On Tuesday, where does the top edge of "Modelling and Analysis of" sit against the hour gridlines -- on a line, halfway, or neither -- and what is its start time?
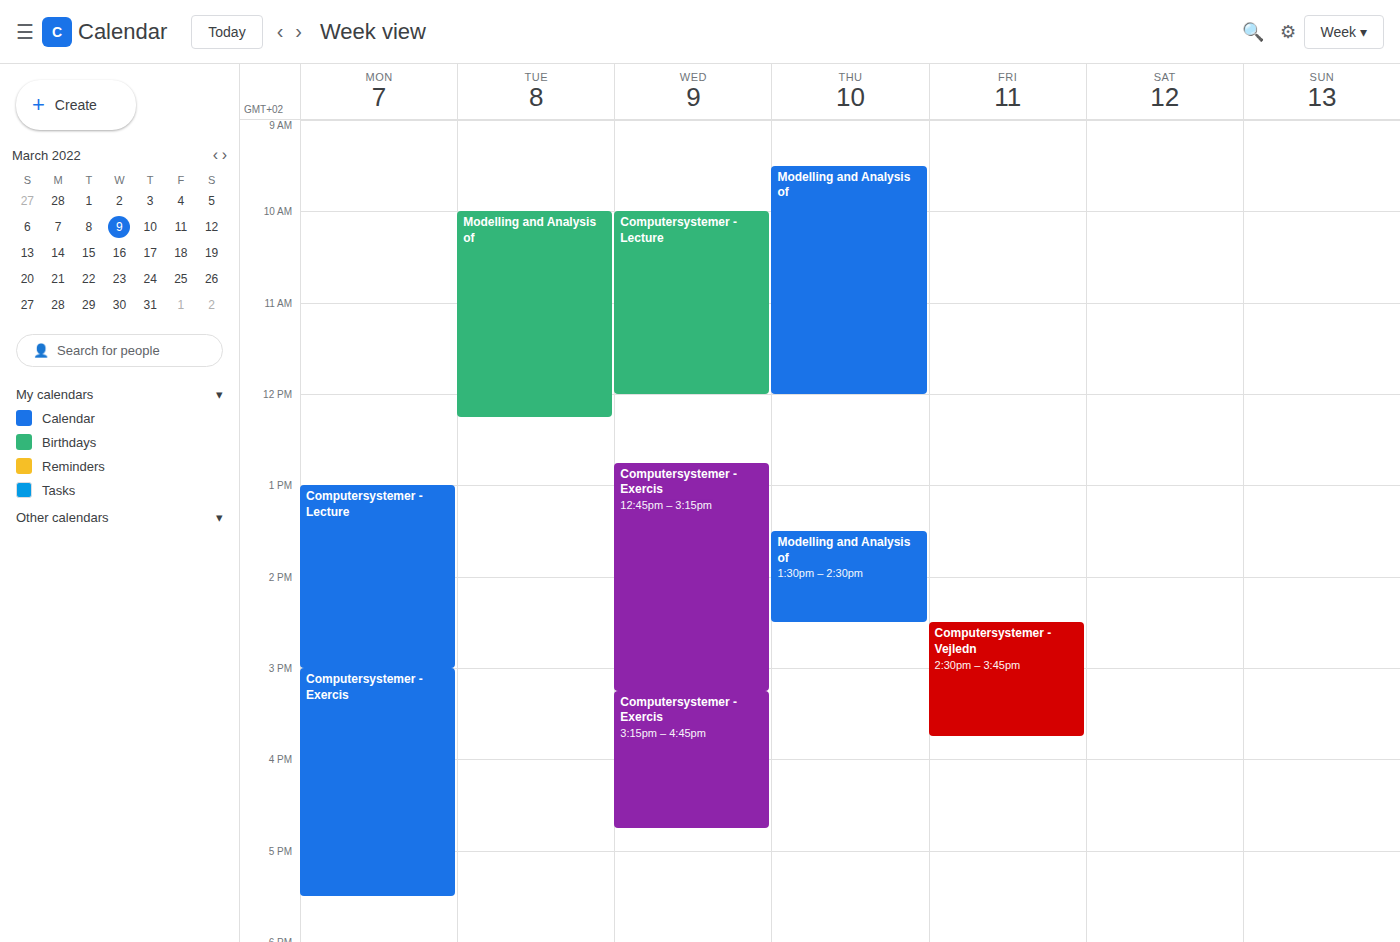
10:00 -- exactly on the 10:00 line.